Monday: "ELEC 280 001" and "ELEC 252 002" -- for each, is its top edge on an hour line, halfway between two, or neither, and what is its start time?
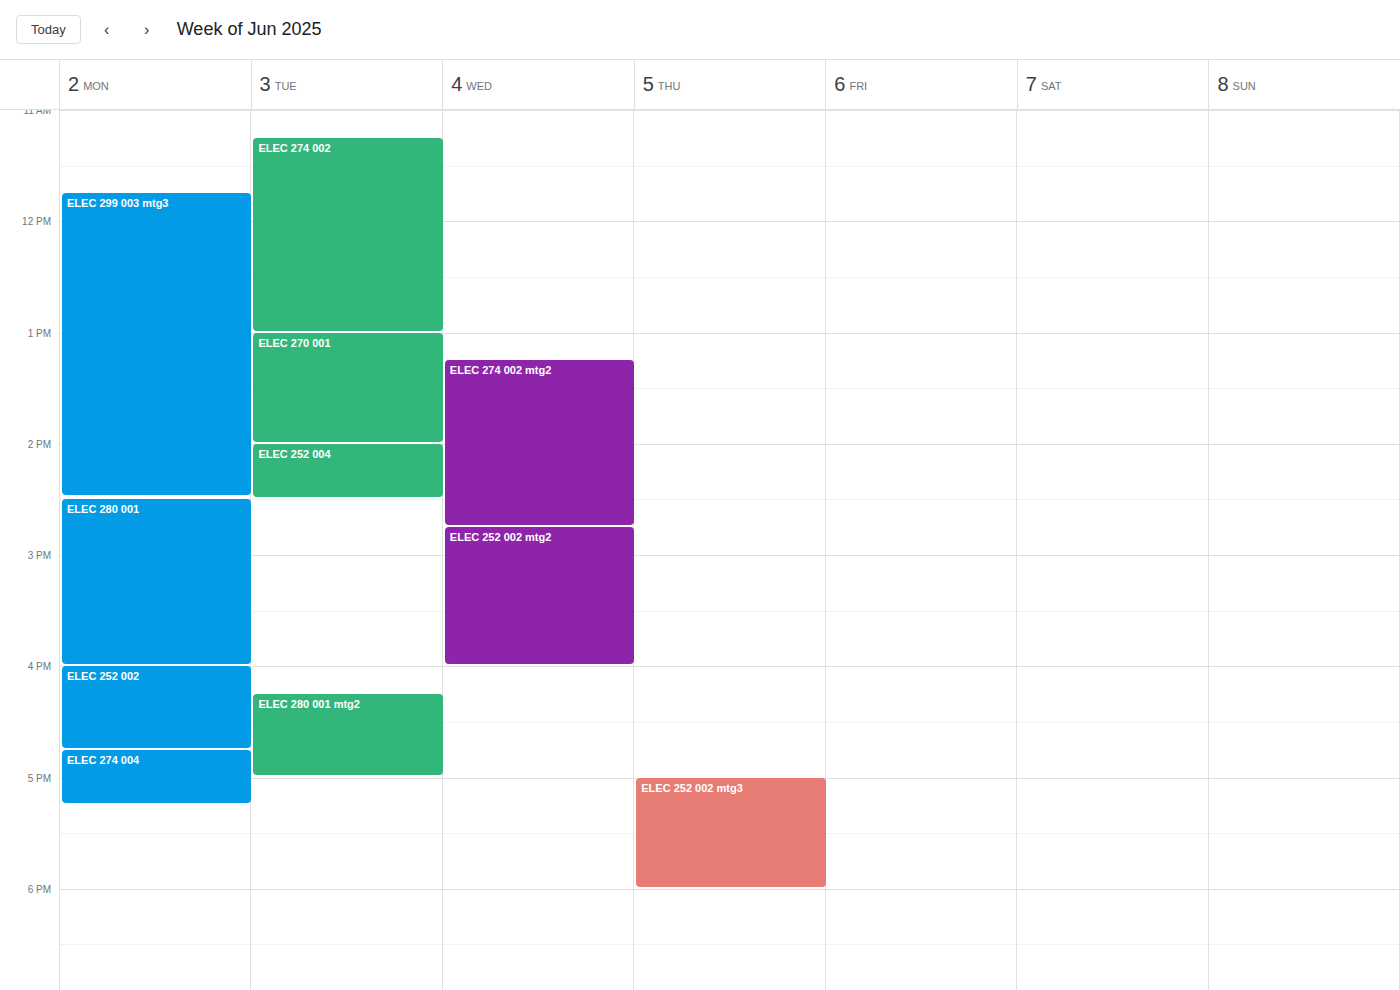
"ELEC 280 001": 2:30 PM, halfway between the 2 PM and 3 PM lines. "ELEC 252 002": 4:00 PM, exactly on the 4 PM line.